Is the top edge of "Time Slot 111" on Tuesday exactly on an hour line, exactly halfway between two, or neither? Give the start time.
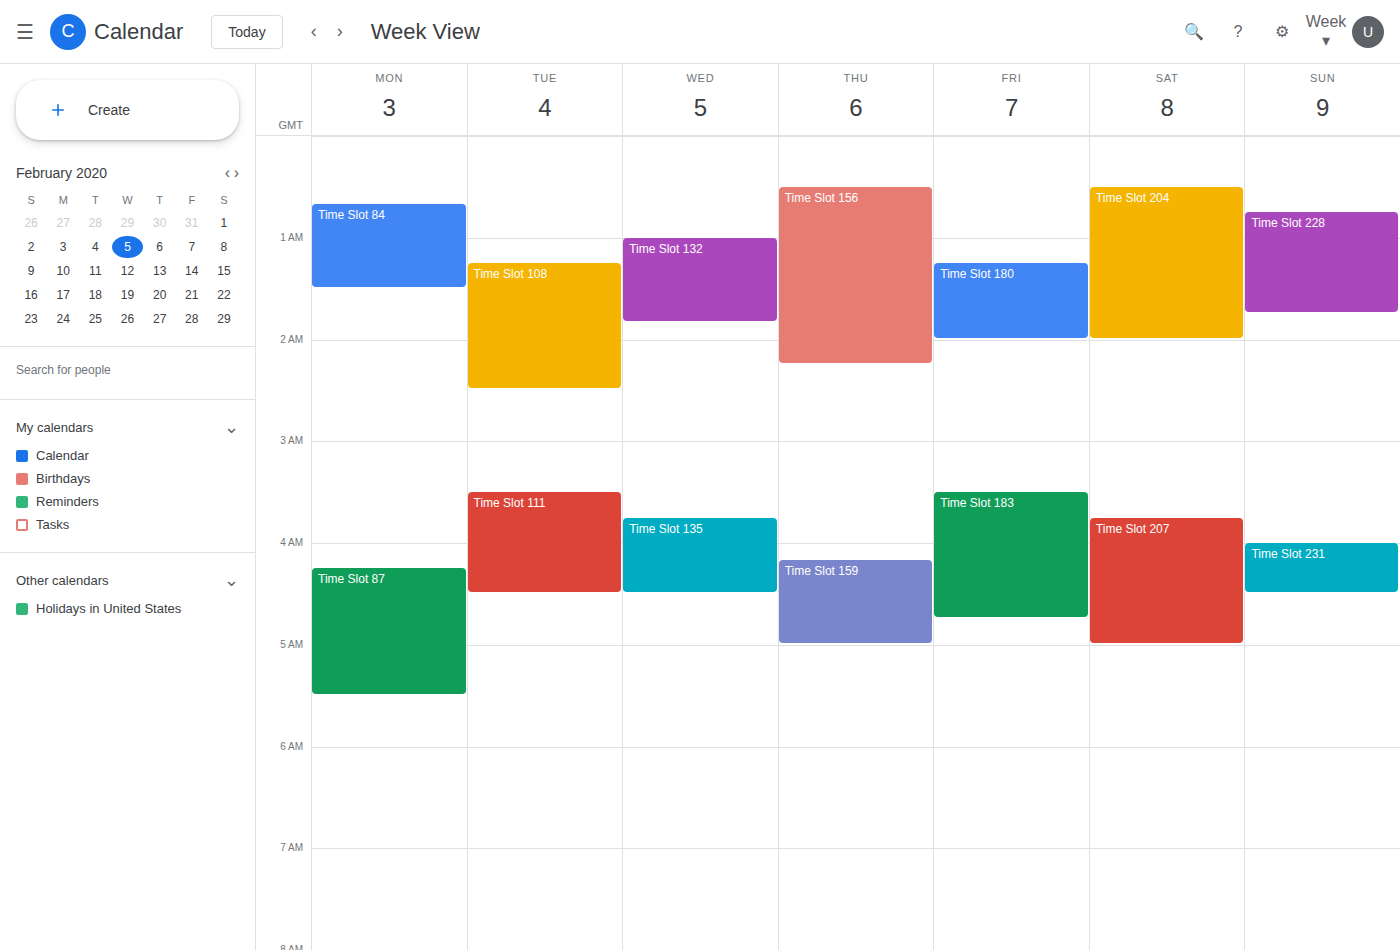
3:30 AM -- halfway between the 3 AM and 4 AM lines.